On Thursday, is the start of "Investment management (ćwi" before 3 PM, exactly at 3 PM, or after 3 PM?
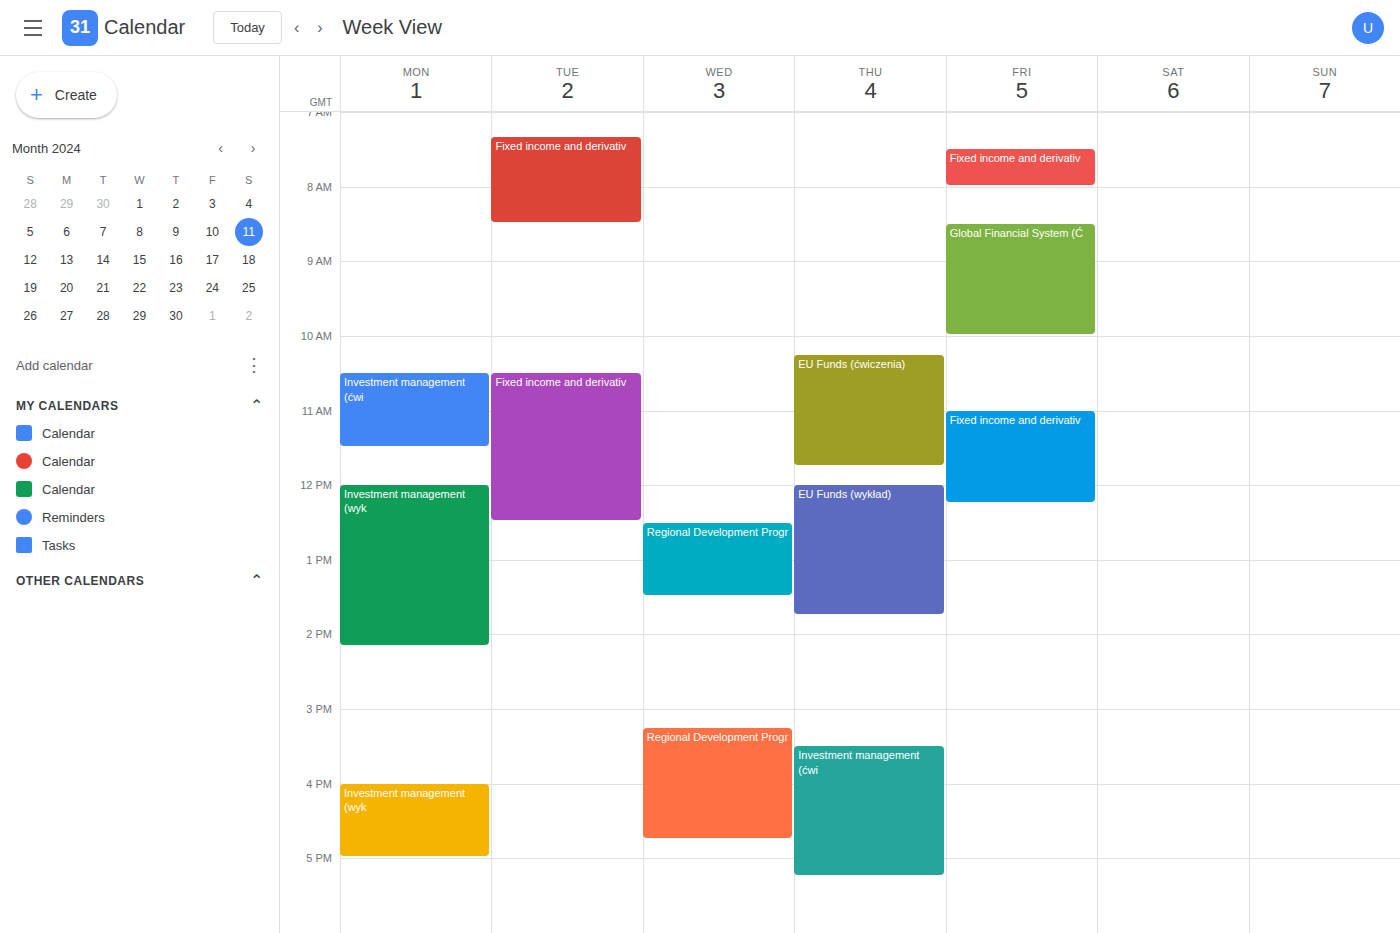
3:30 PM -- after 3 PM, 30 minutes below the 3 PM line.